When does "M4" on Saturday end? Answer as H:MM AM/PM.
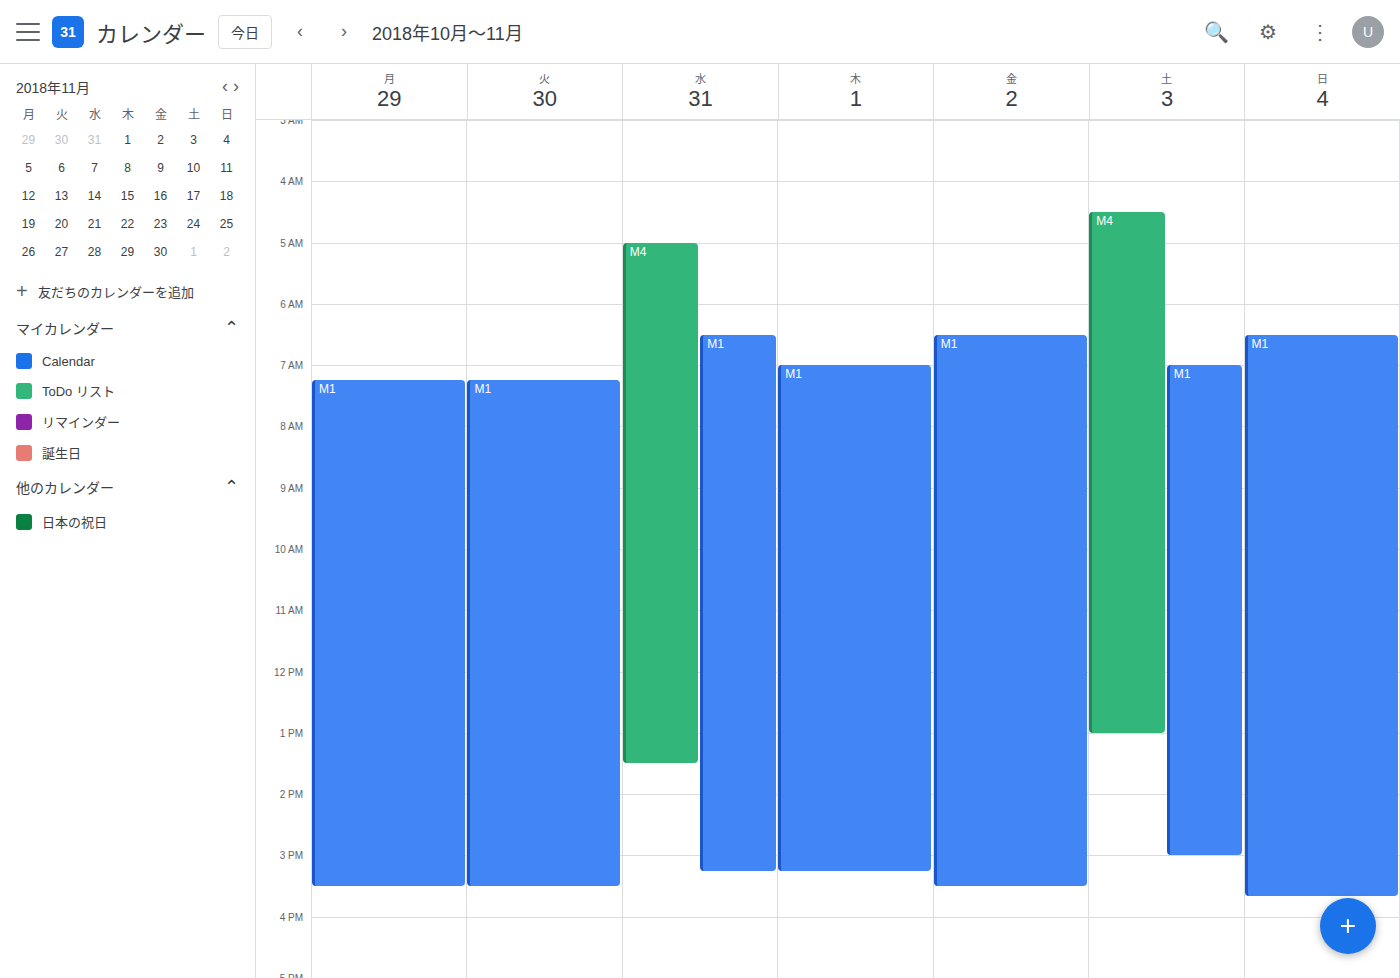
1:00 PM